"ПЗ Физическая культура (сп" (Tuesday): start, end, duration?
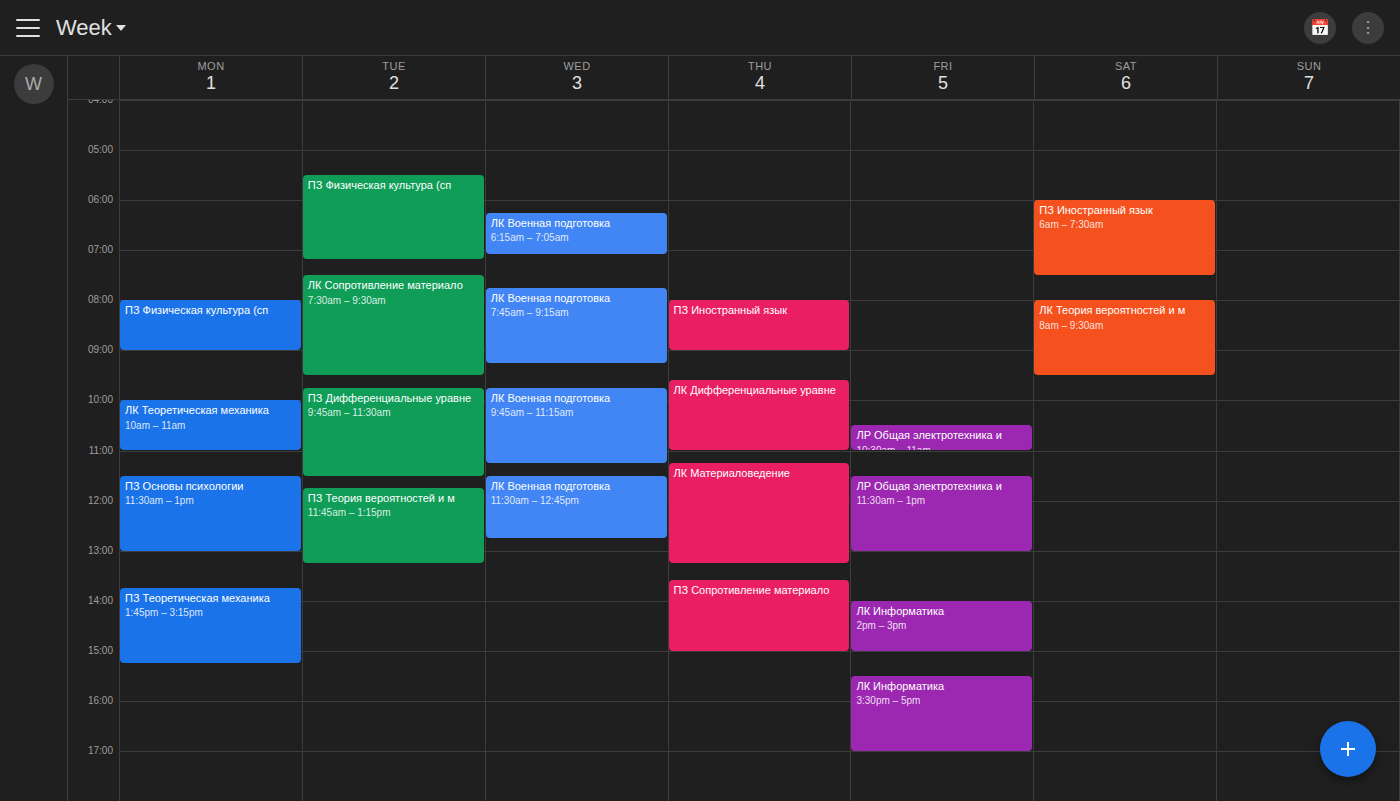
5:30 AM to 7:10 AM, 1 hour 40 minutes